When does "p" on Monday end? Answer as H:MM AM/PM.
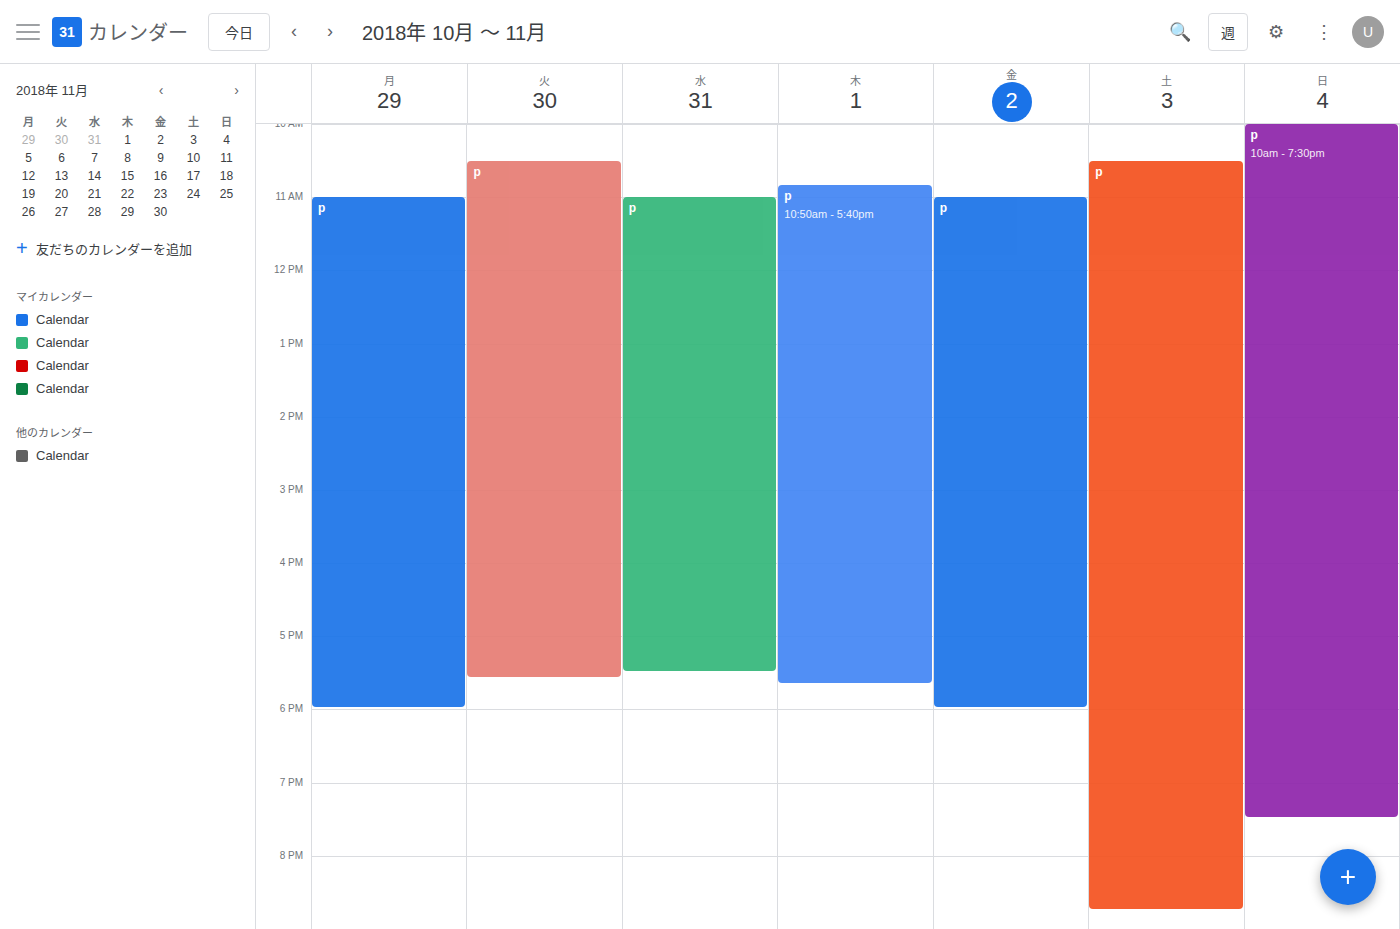
6:00 PM